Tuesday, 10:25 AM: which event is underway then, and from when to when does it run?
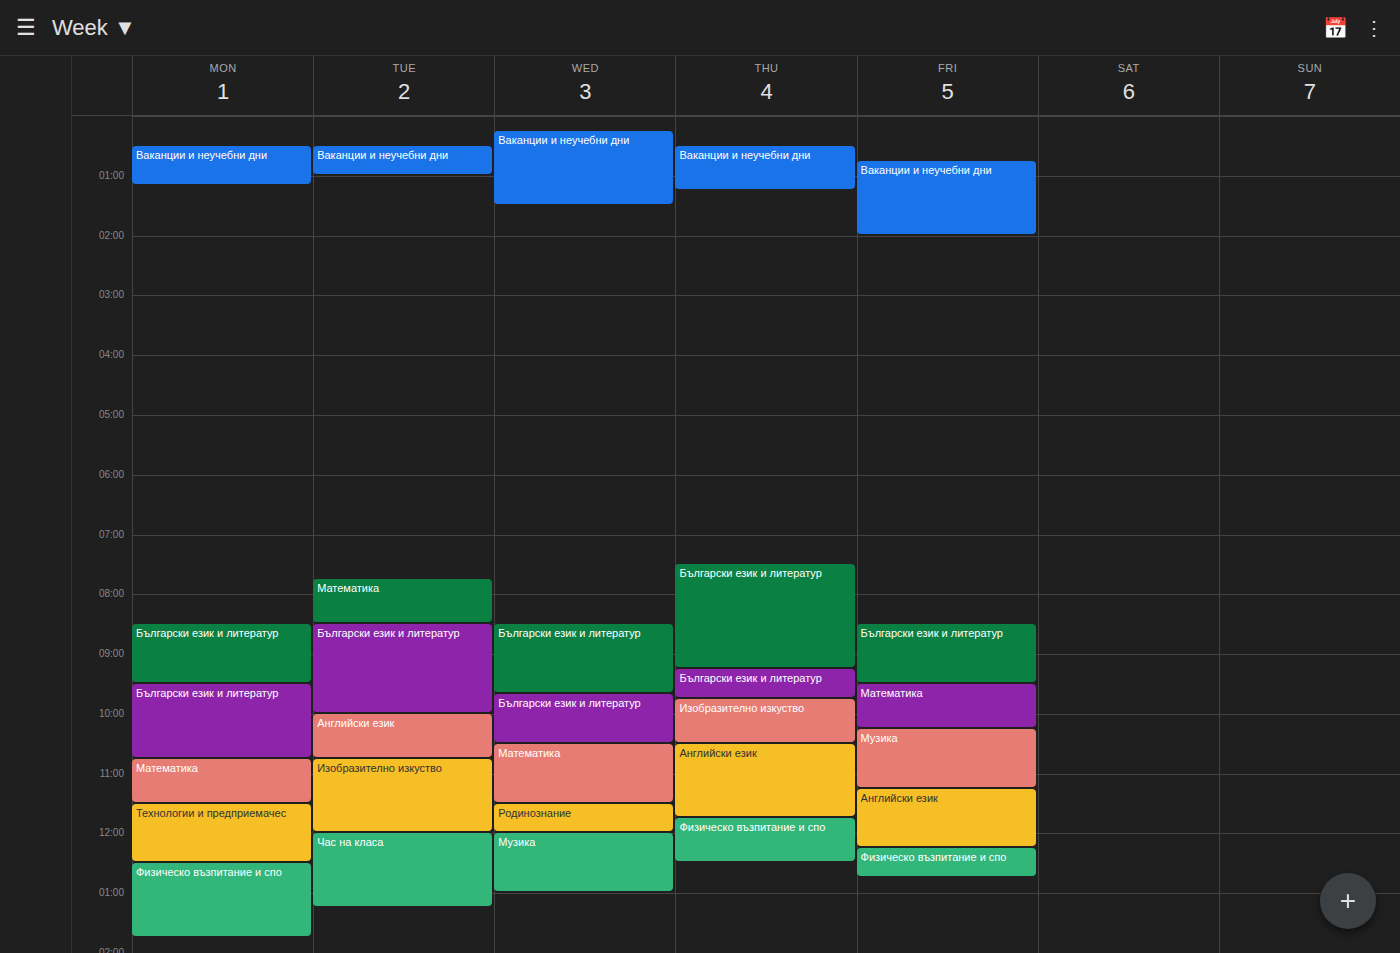
"Английски език", 10:00 AM to 10:45 AM